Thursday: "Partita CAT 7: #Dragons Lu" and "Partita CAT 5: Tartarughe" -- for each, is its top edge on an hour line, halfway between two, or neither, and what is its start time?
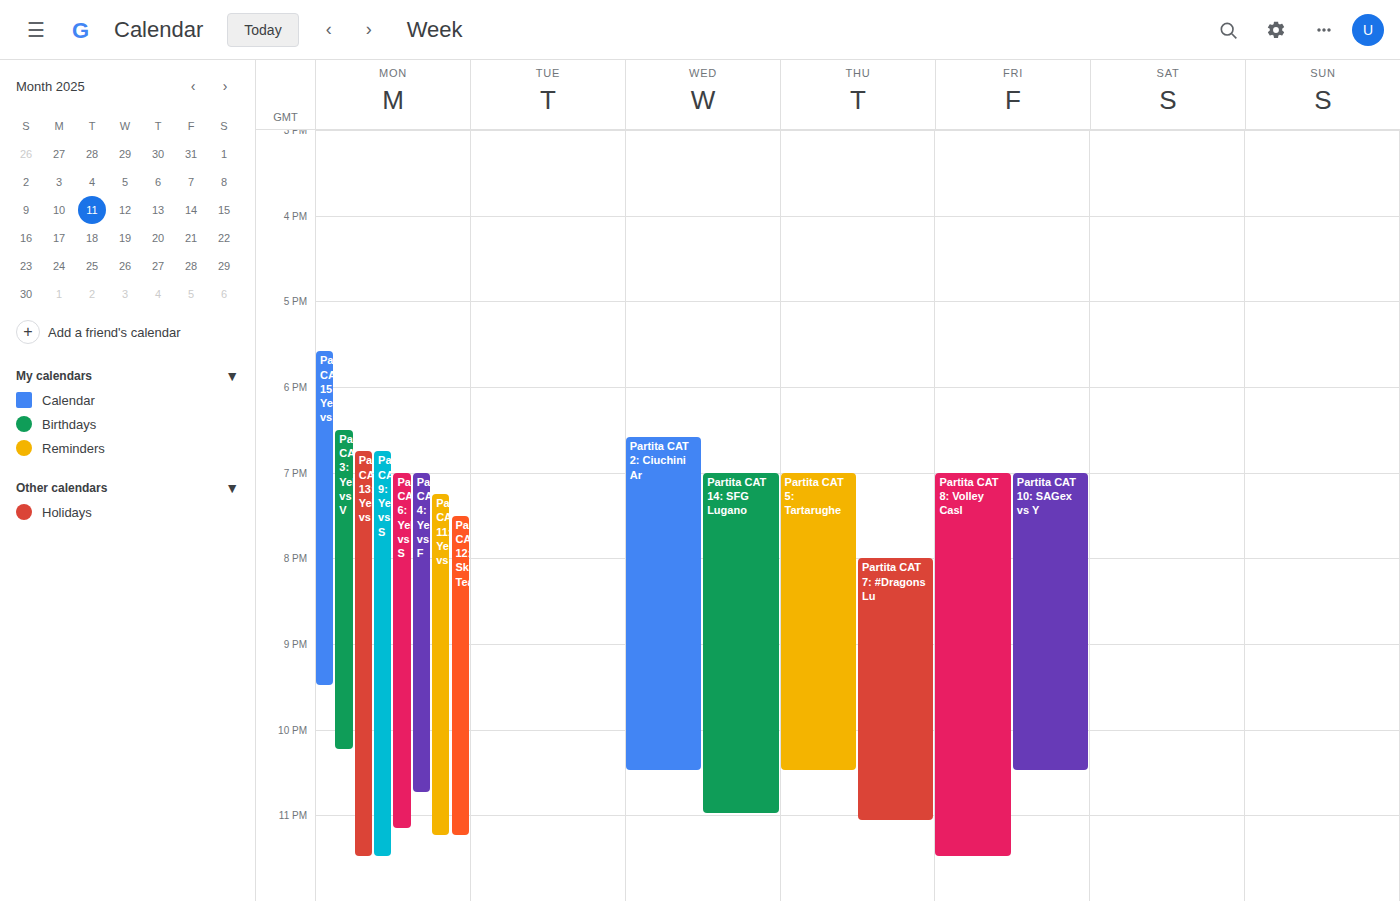
"Partita CAT 7: #Dragons Lu": 8:00 PM, exactly on the 8 PM line. "Partita CAT 5: Tartarughe": 7:00 PM, exactly on the 7 PM line.